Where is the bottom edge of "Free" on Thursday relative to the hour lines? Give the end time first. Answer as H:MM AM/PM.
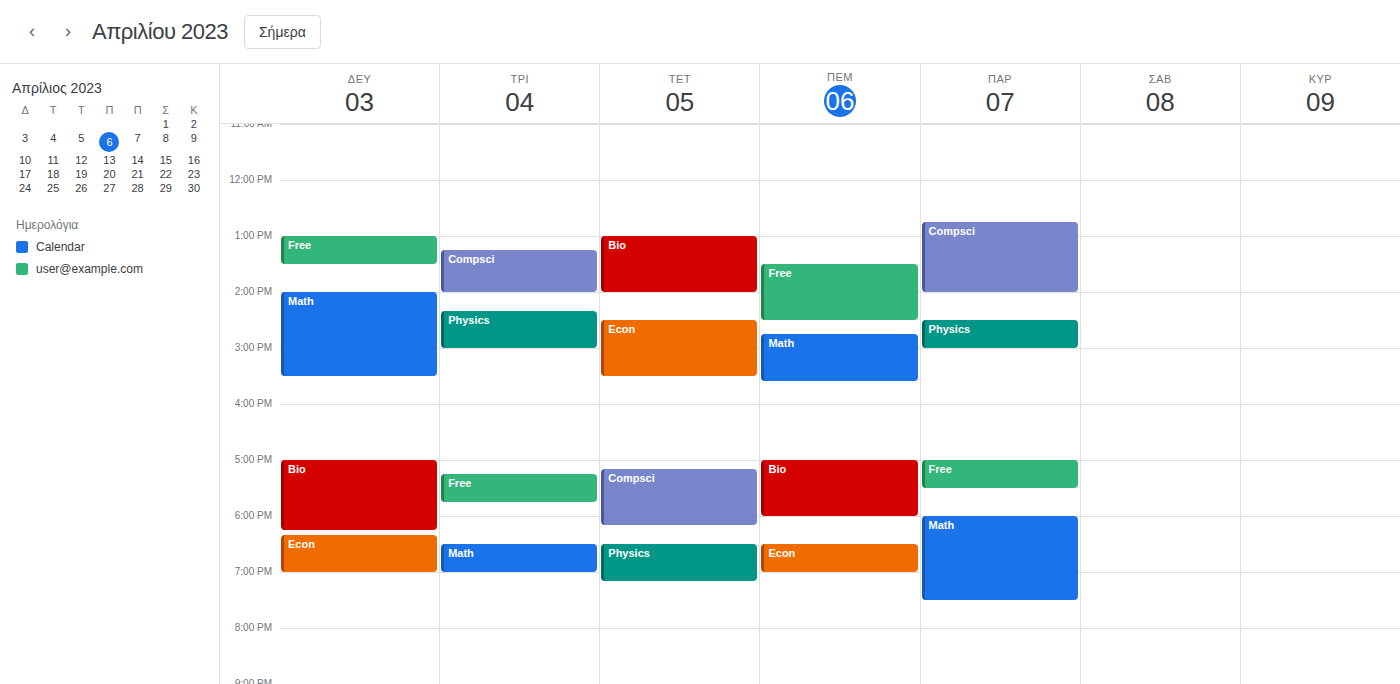
2:30 PM -- halfway between the 2 PM and 3 PM lines.